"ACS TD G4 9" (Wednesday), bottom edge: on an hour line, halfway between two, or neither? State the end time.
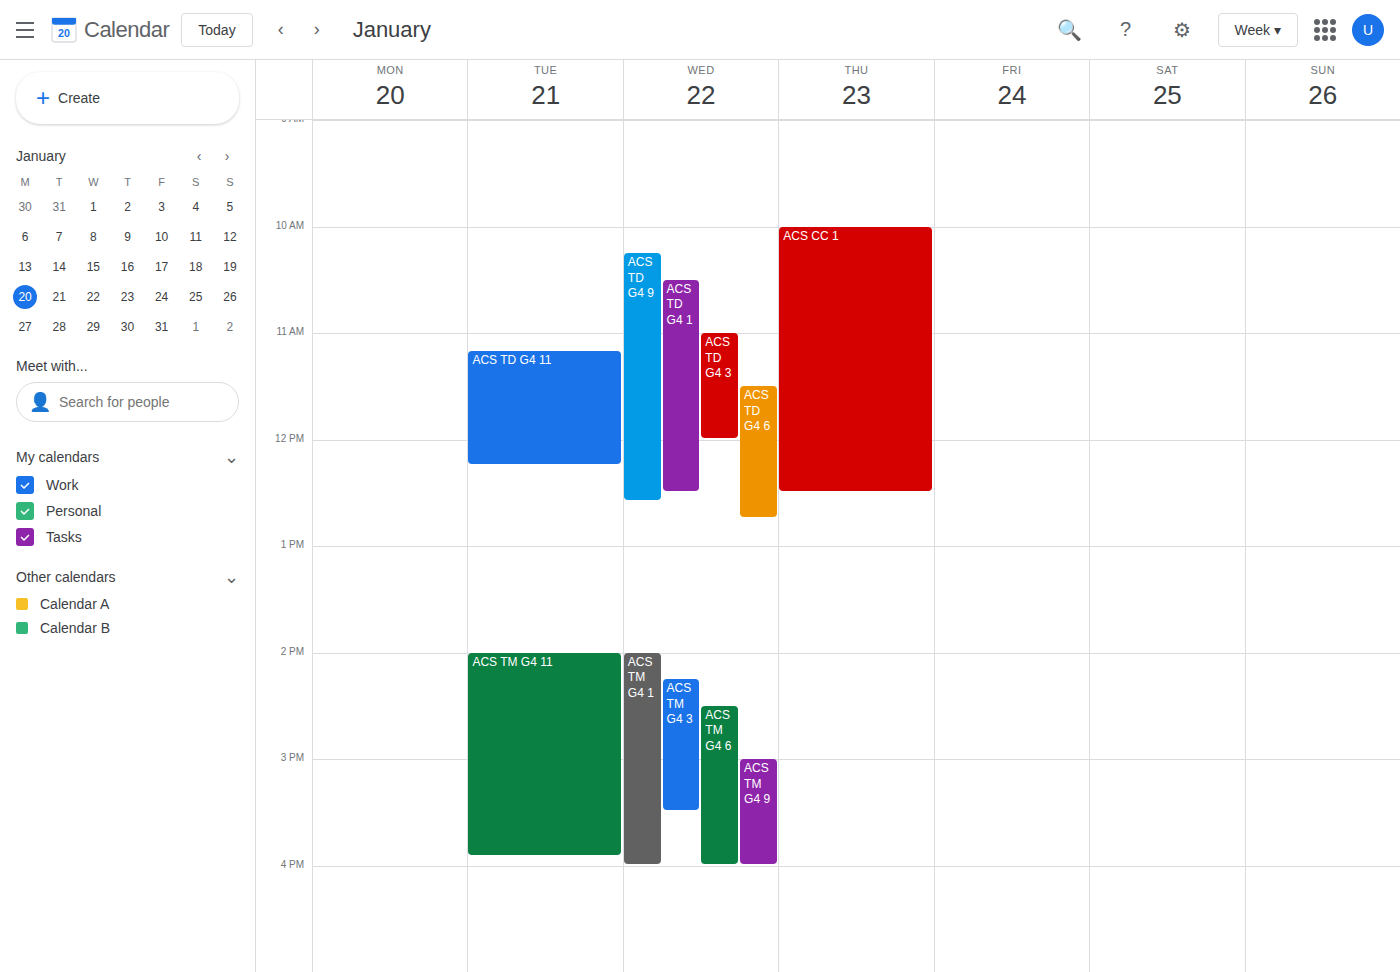
12:35 PM -- neither: 35 minutes below the 12 PM line and 25 minutes above the 1 PM line.